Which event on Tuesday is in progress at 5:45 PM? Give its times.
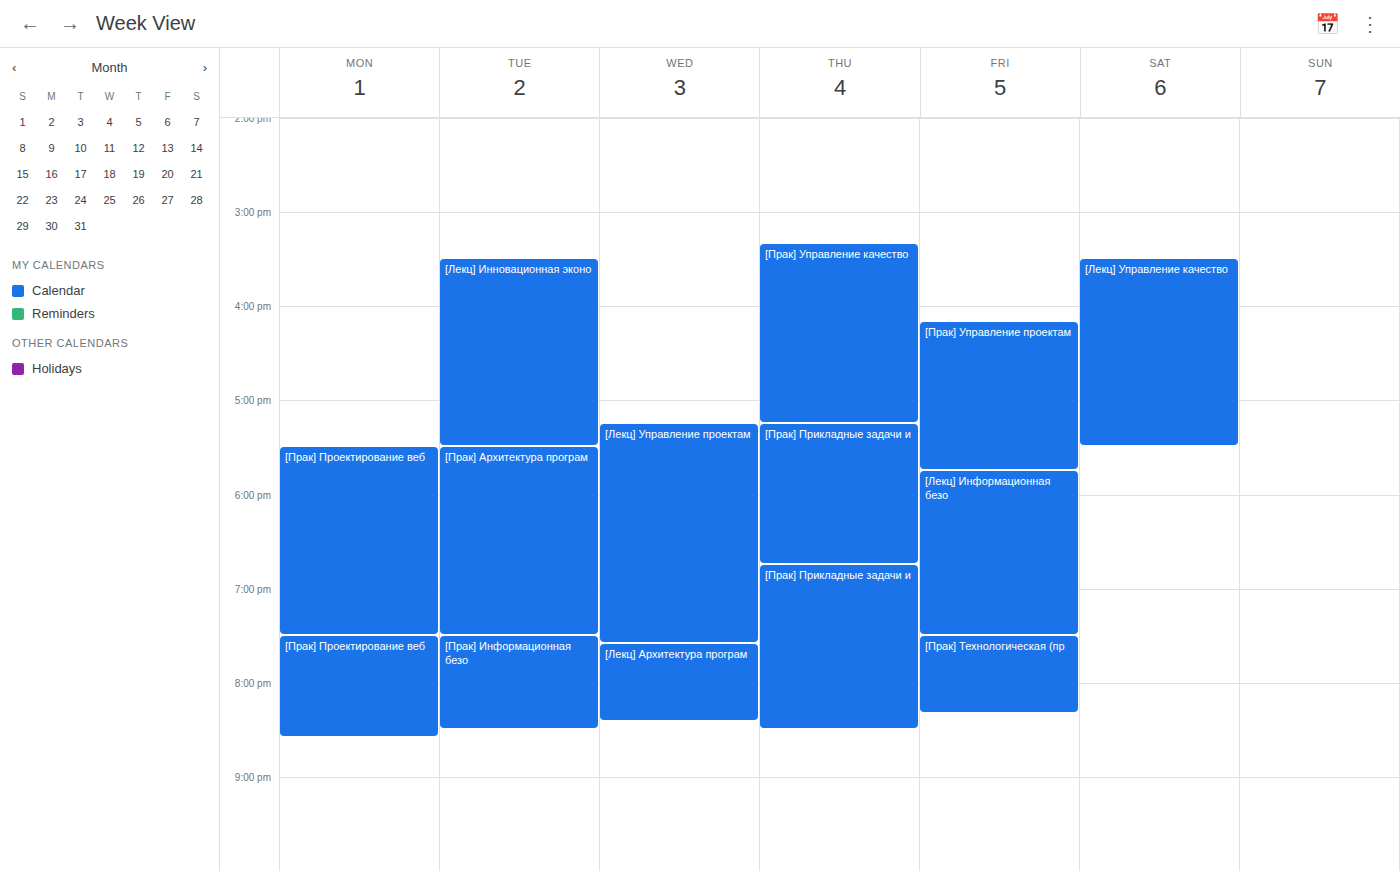
"[Прак] Архитектура програм", 5:30 PM to 7:30 PM